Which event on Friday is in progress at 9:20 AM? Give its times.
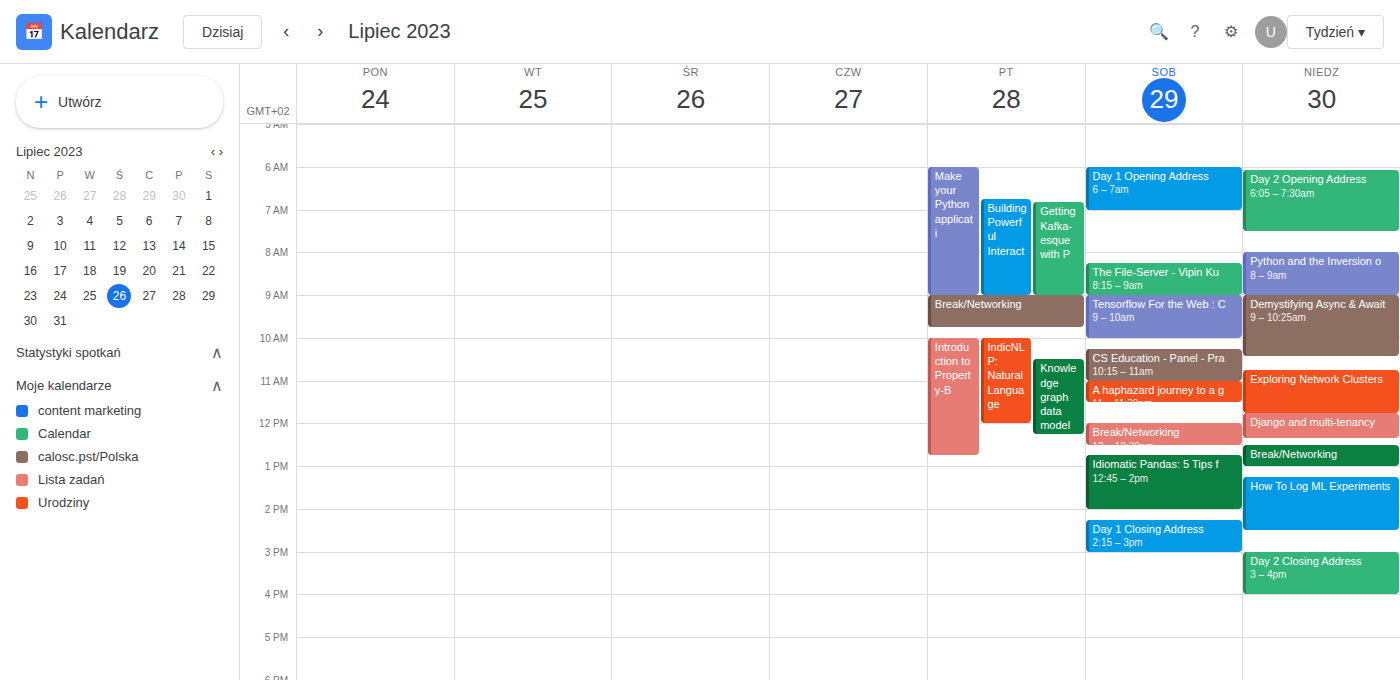
"Break/Networking", 9:00 AM to 9:45 AM